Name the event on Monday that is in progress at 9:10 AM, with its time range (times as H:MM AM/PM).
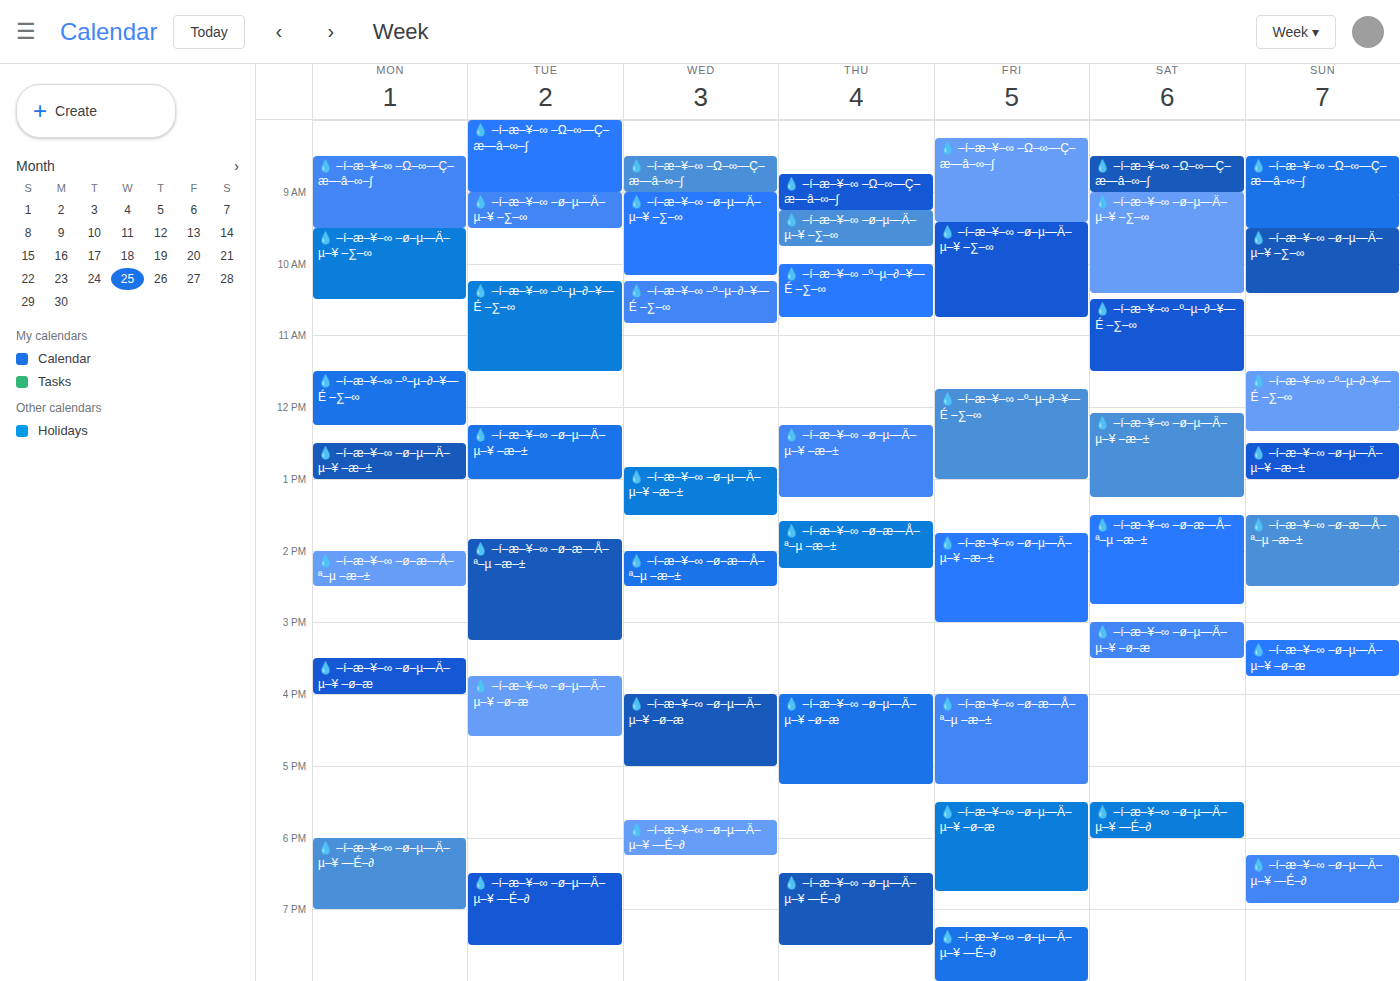
"💧 –í–æ–¥–∞ –Ω–∞—Ç–æ—â–∞–∫", 8:30 AM to 9:30 AM